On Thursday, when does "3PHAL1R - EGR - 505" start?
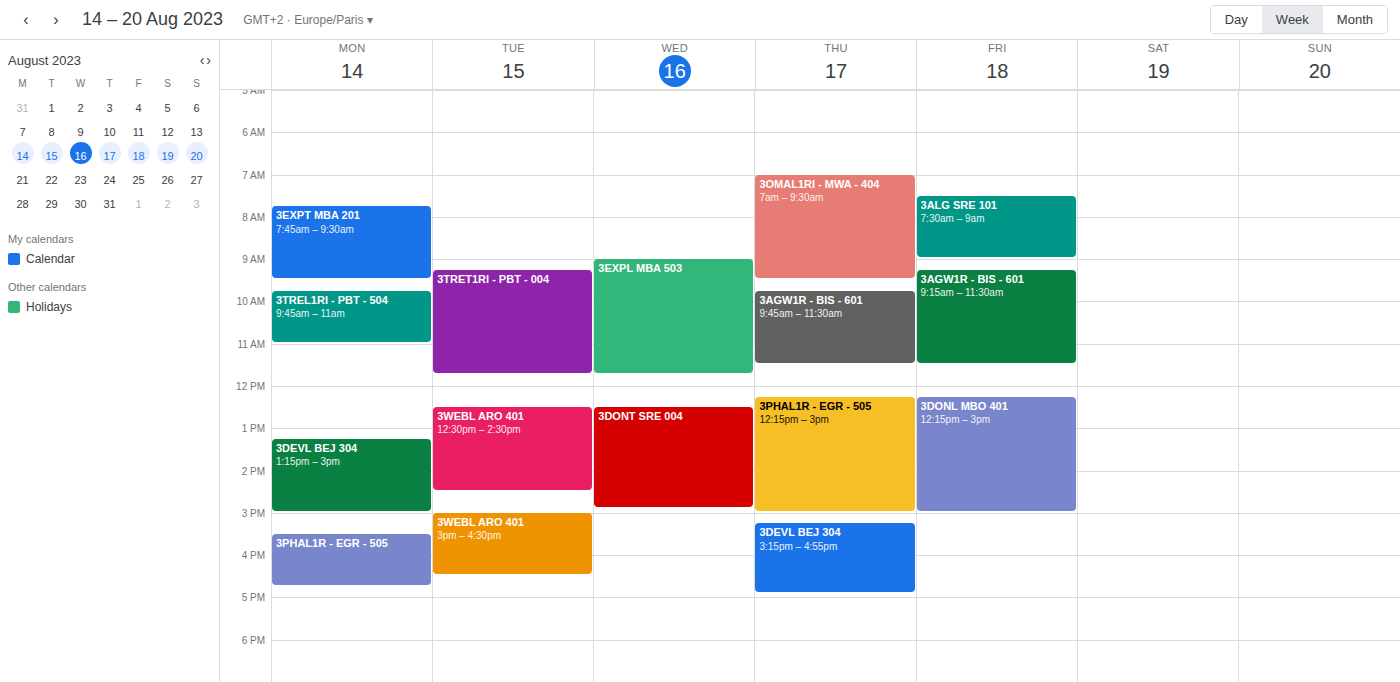
12:15 PM